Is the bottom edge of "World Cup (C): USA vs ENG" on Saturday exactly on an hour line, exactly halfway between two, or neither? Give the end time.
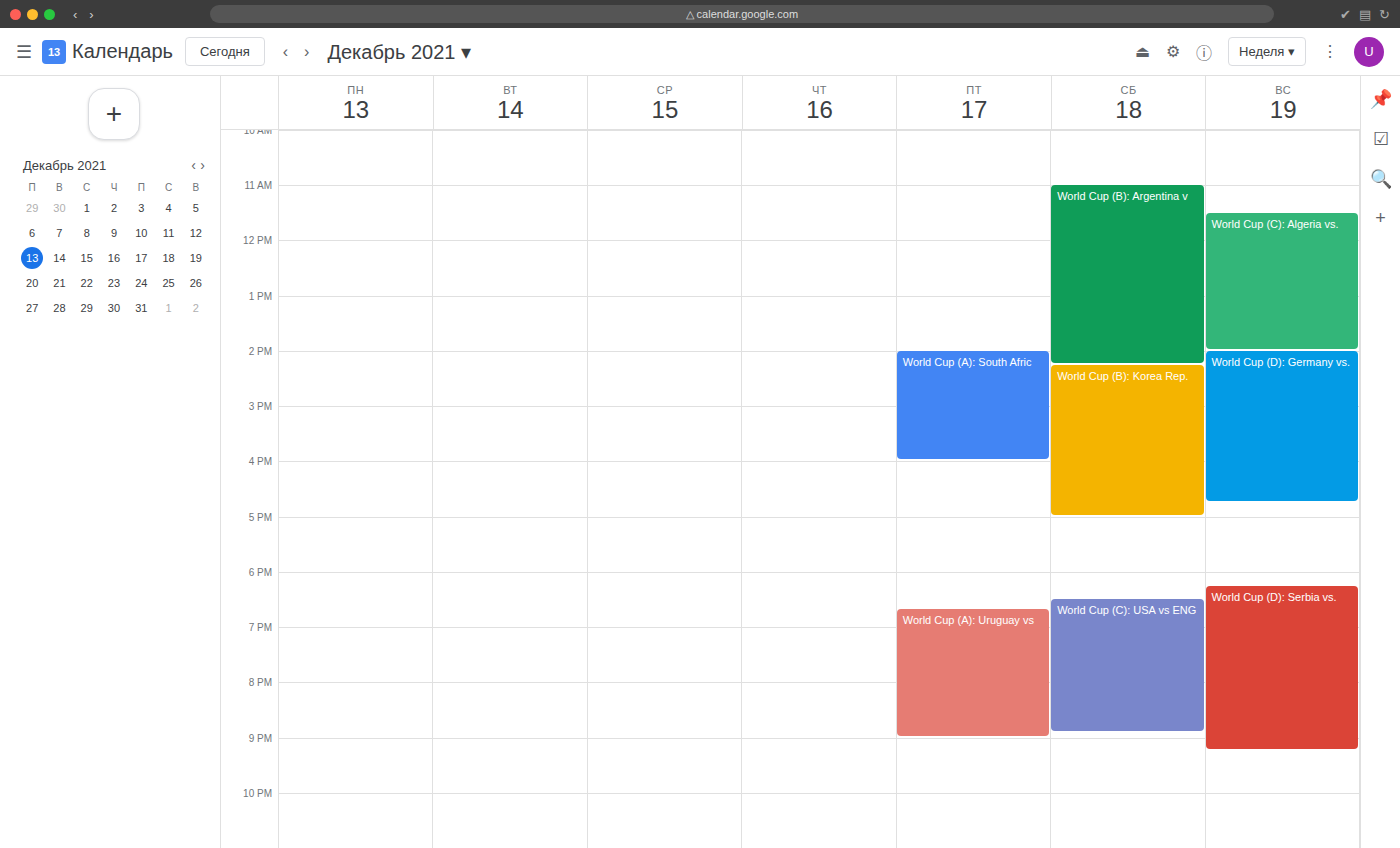
8:55 PM -- neither: 55 minutes below the 8 PM line and 5 minutes above the 9 PM line.